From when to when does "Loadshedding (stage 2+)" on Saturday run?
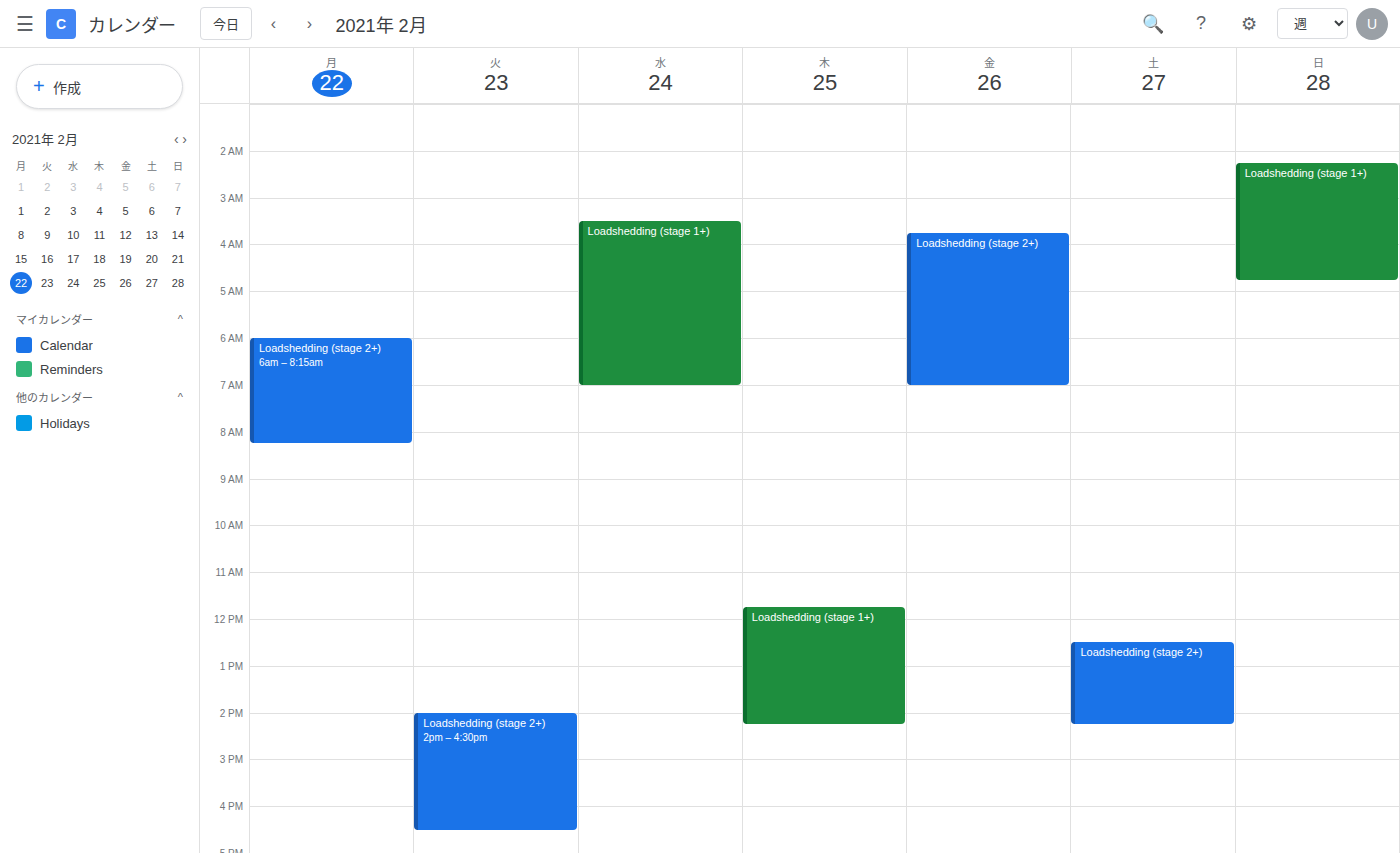
12:30 to 14:15